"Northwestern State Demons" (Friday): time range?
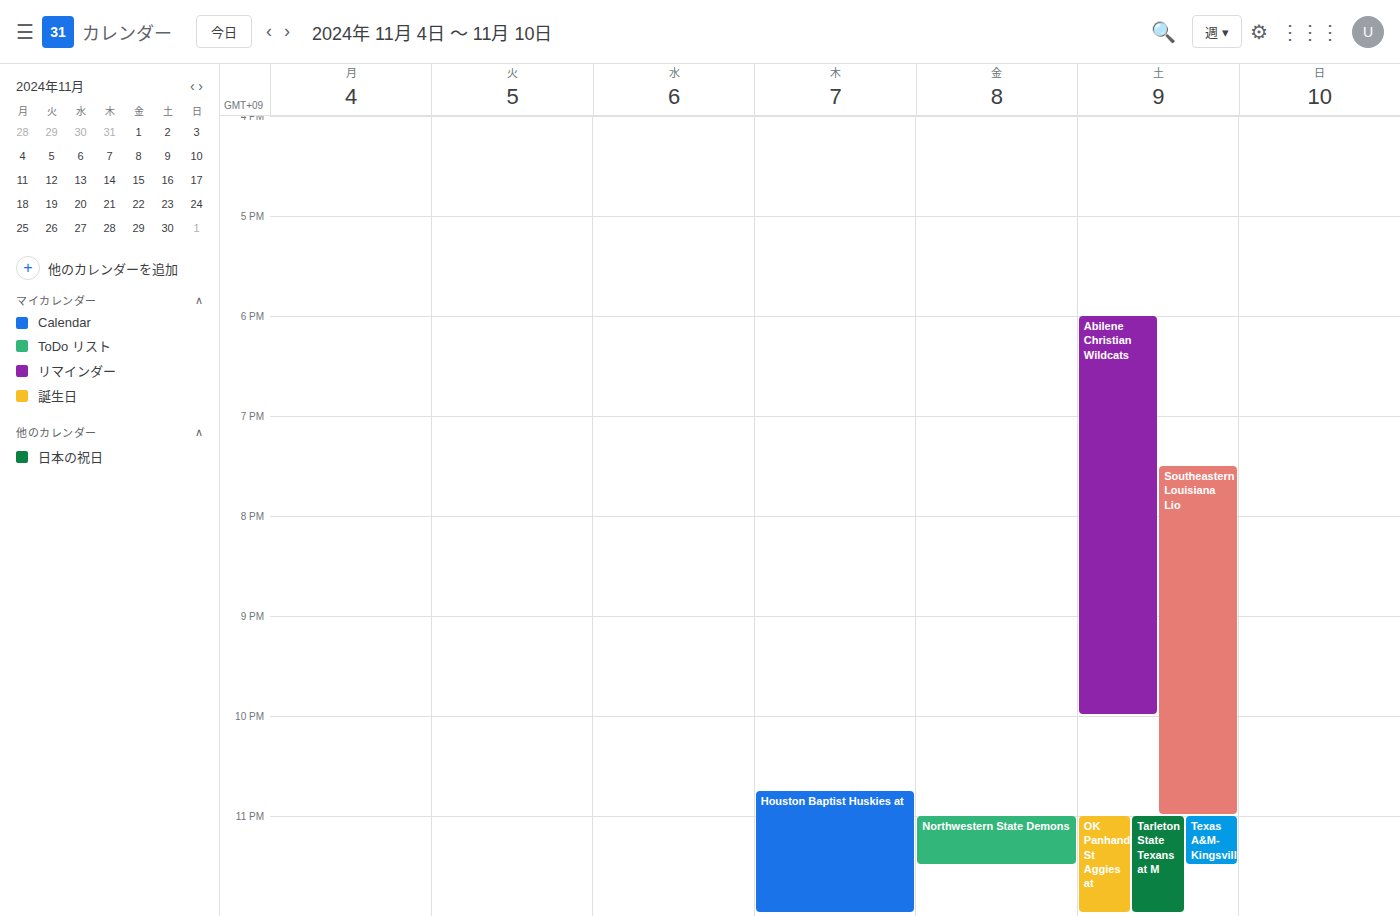
11:00 PM to 11:30 PM